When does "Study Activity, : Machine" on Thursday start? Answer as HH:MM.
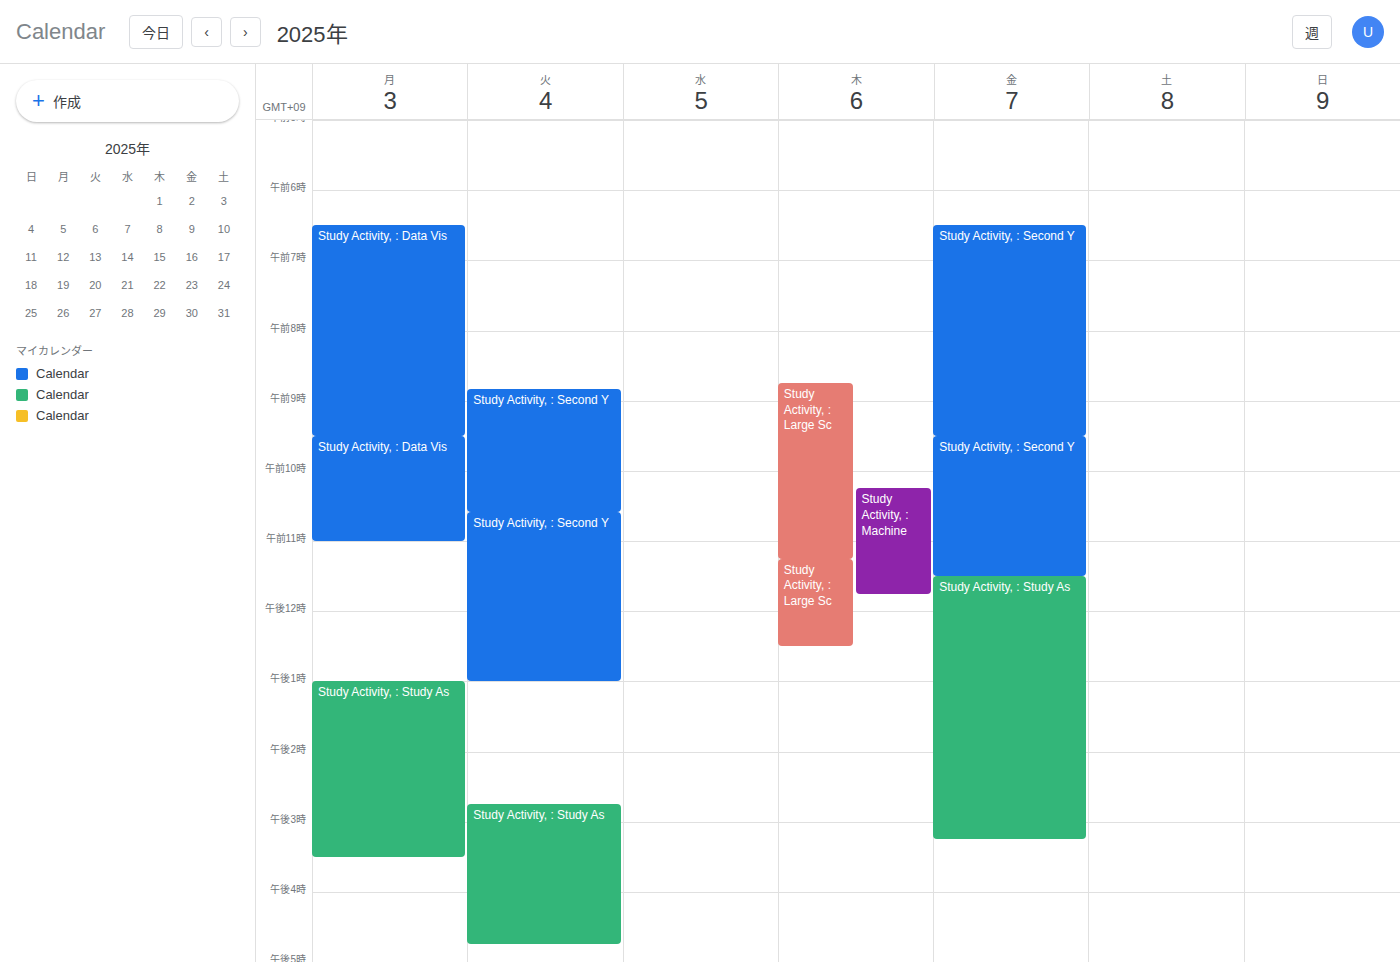
10:15